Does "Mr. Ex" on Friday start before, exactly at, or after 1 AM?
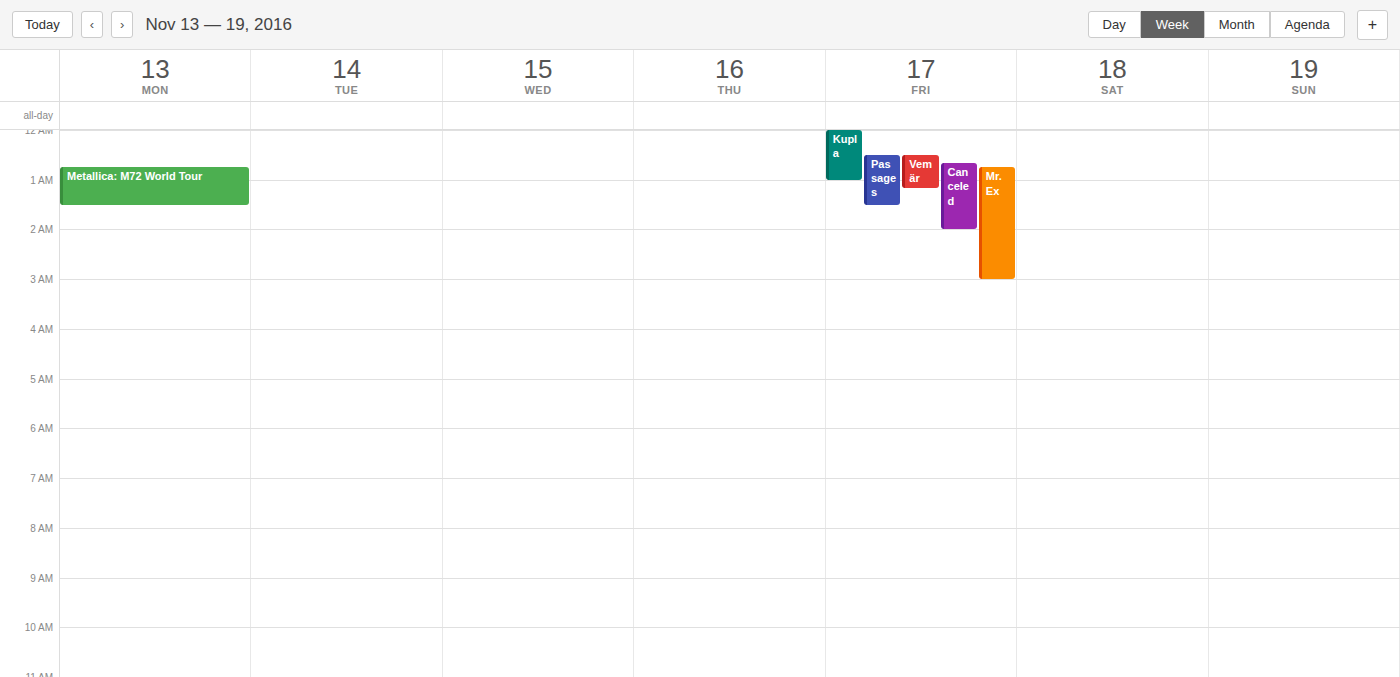
12:45 AM -- before 1 AM, 15 minutes above the 1 AM line.